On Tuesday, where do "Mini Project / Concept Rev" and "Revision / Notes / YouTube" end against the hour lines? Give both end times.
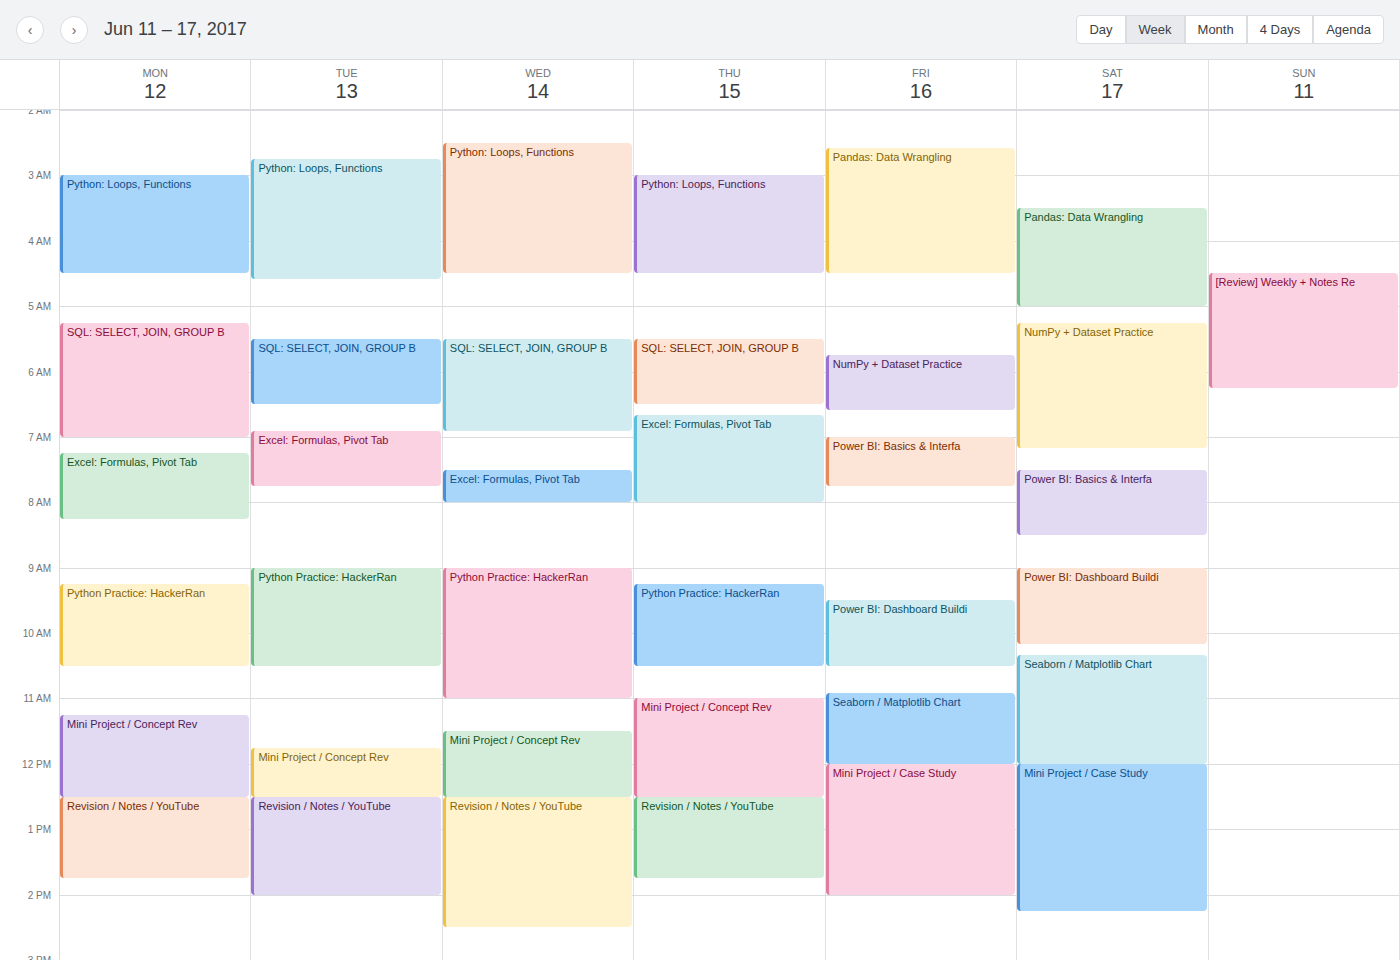
"Mini Project / Concept Rev": 12:30 PM, halfway between the 12 PM and 1 PM lines. "Revision / Notes / YouTube": 2:00 PM, exactly on the 2 PM line.